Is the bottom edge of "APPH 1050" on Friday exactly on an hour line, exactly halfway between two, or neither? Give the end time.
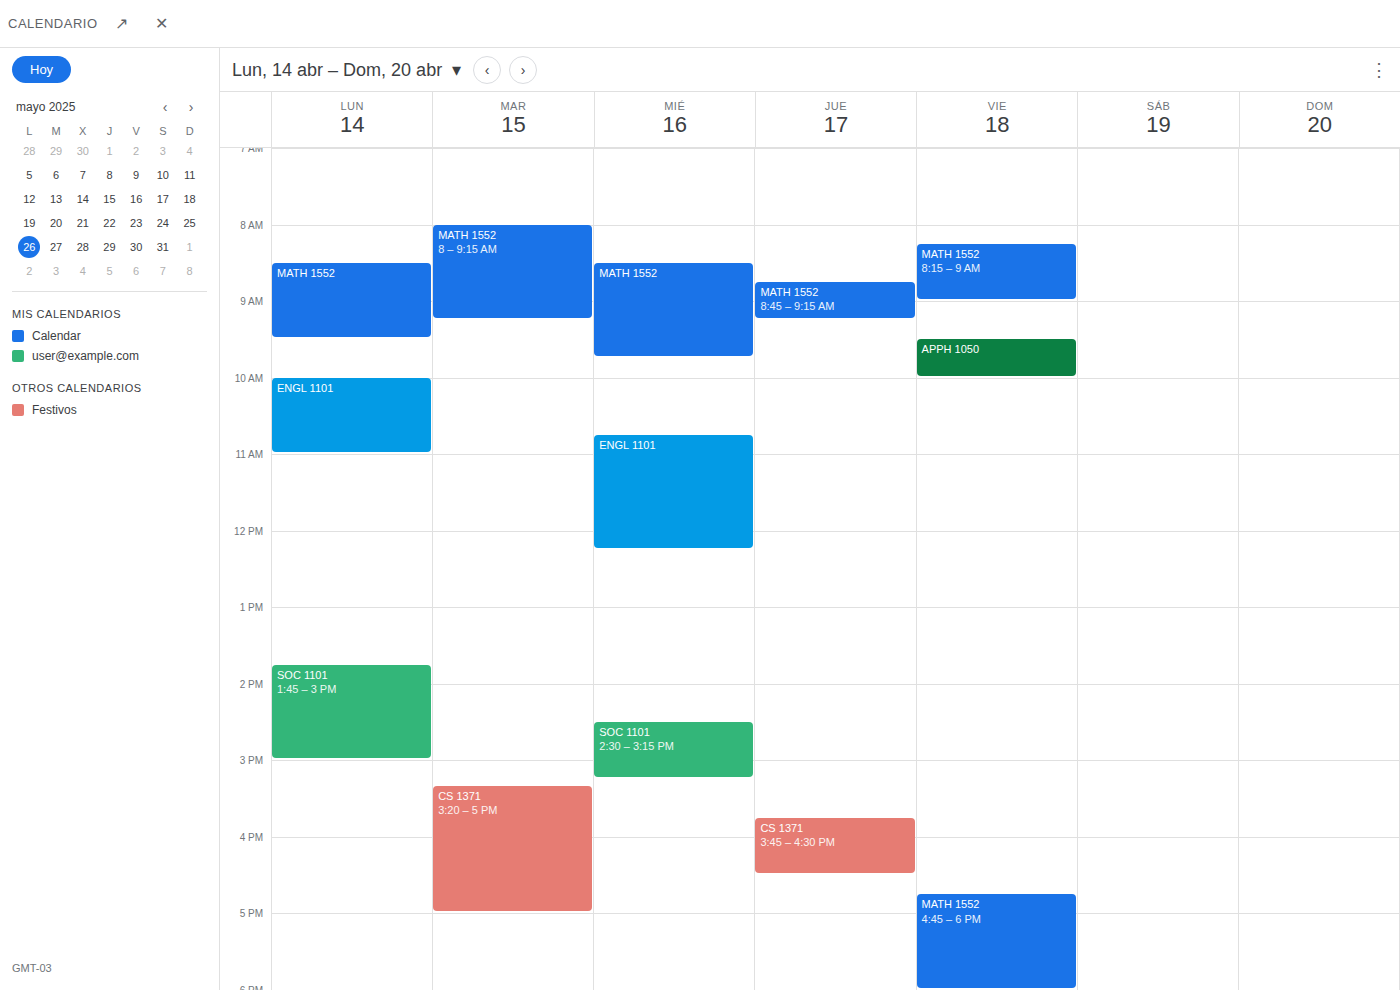
10:00 AM -- exactly on the 10 AM line.